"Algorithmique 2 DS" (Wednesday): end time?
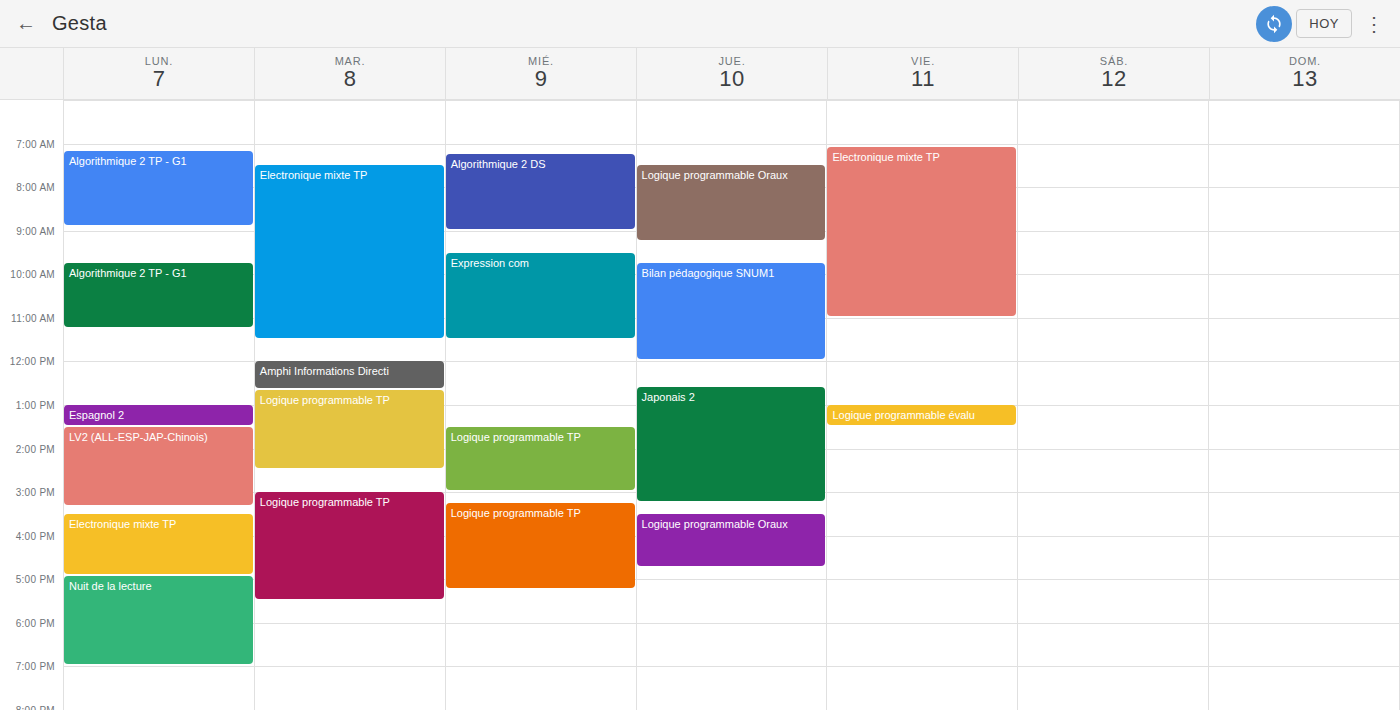
09:00